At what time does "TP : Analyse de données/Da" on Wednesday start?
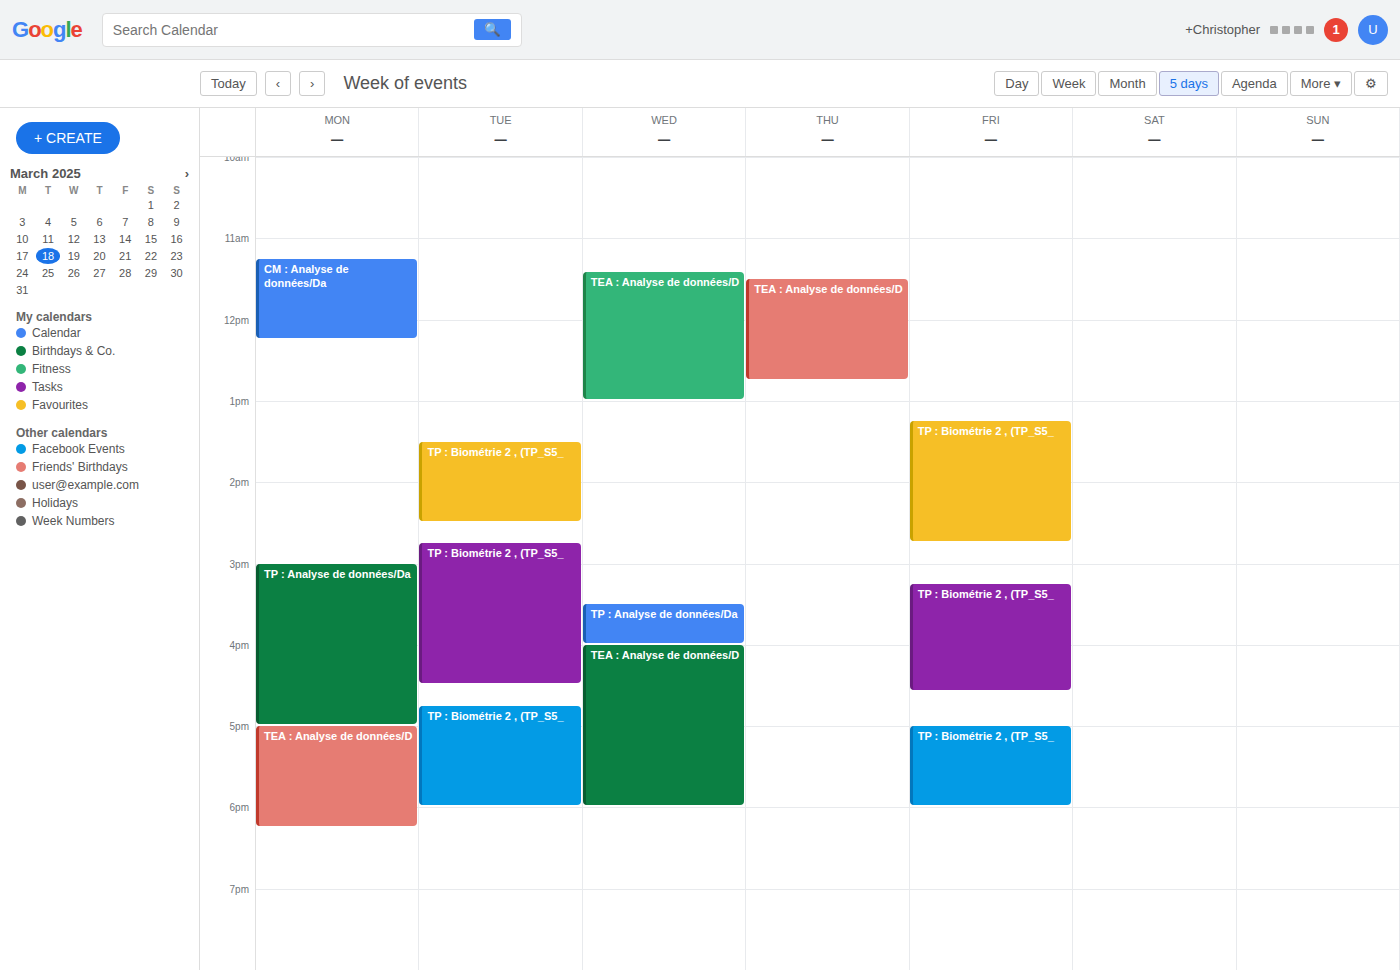
3:30 PM